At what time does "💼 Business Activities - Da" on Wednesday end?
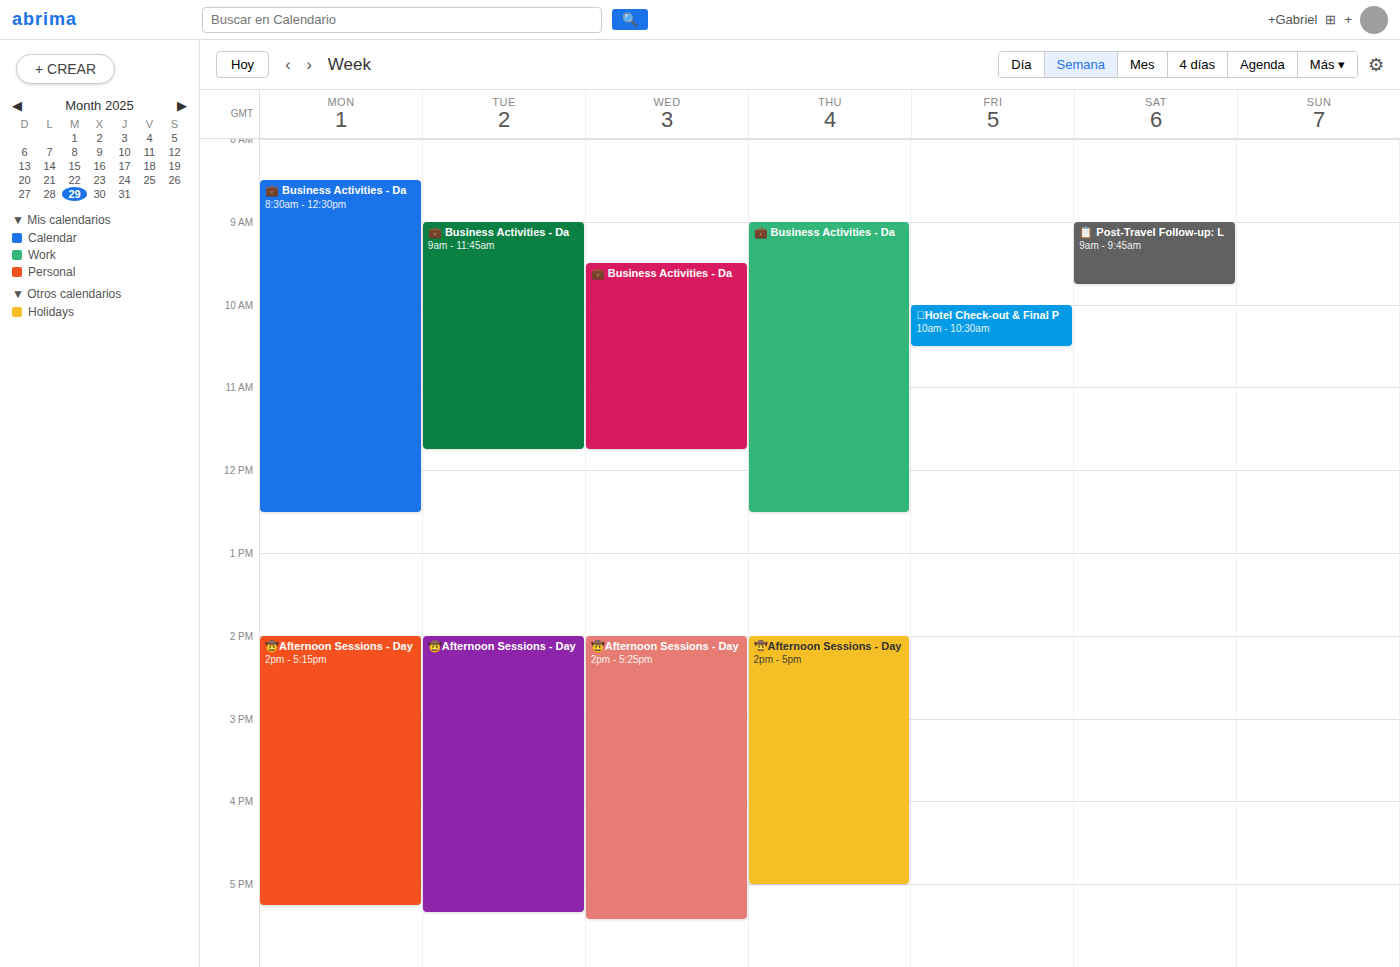
11:45 AM